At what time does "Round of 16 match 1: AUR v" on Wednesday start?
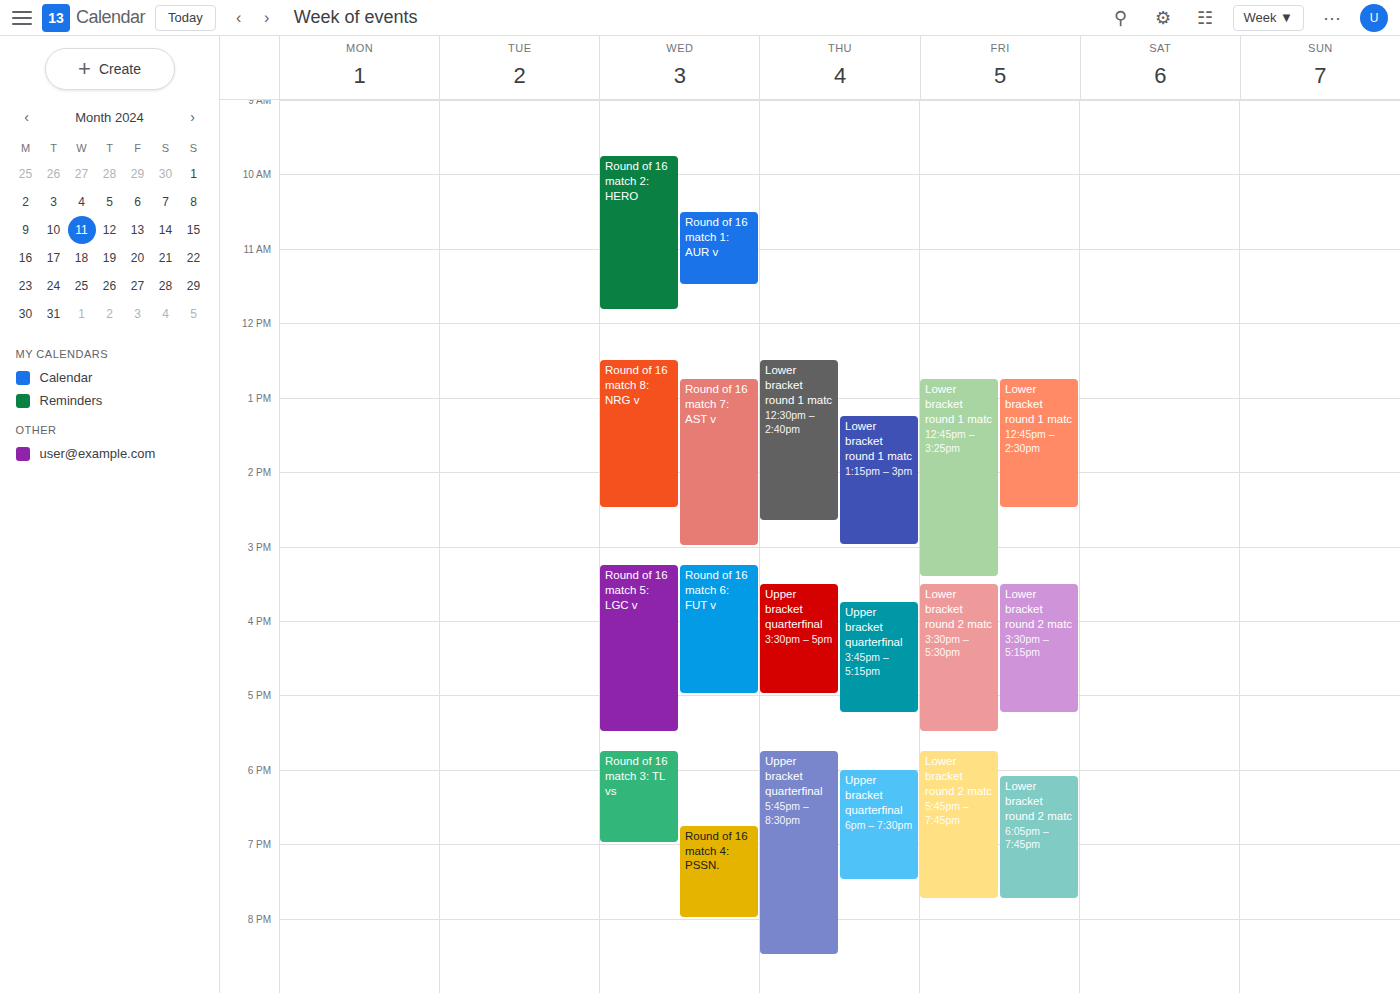
10:30 AM